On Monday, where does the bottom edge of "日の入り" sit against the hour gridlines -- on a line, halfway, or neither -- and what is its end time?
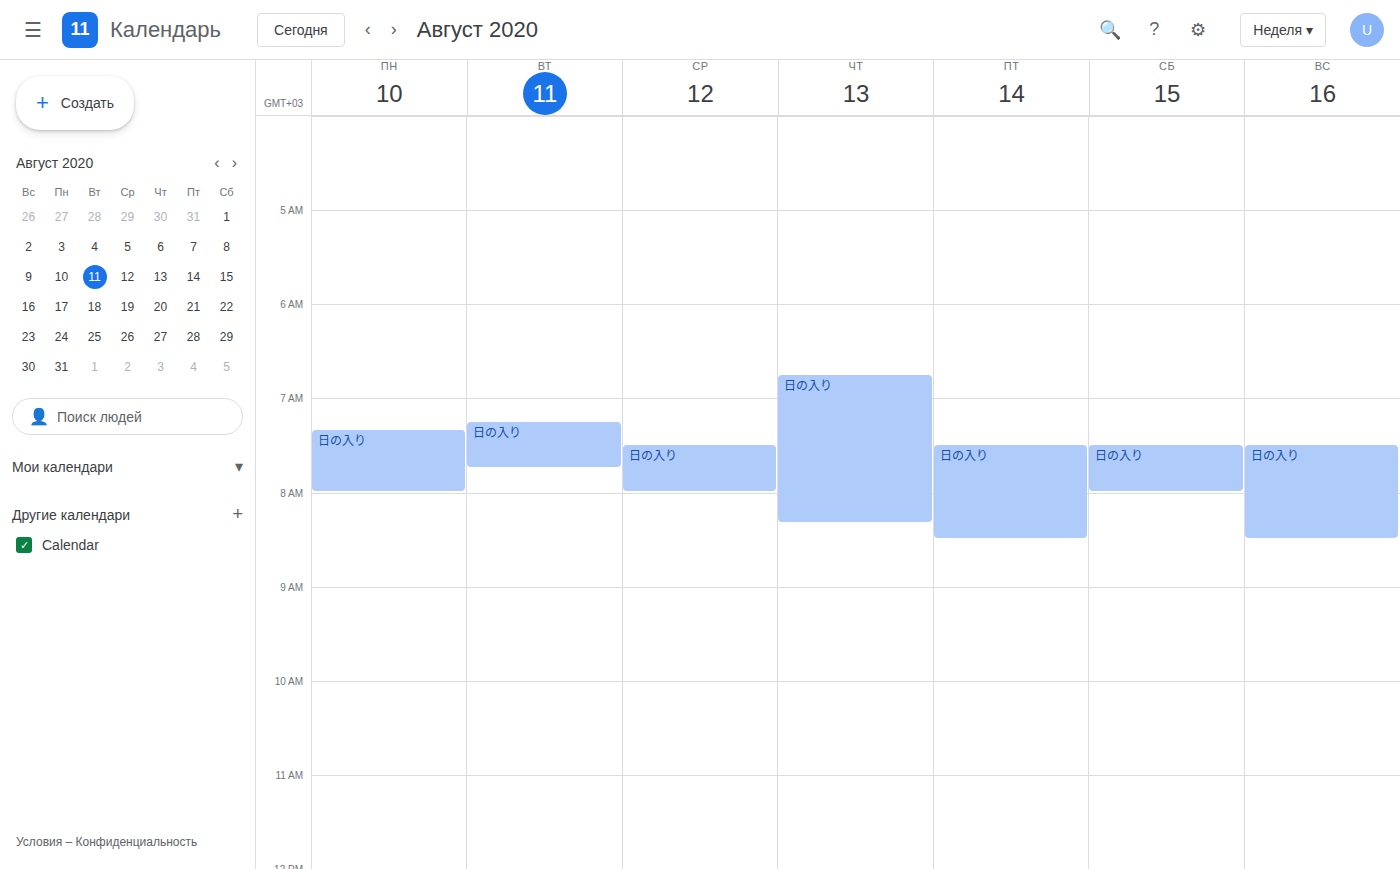
8:00 AM -- exactly on the 8 AM line.